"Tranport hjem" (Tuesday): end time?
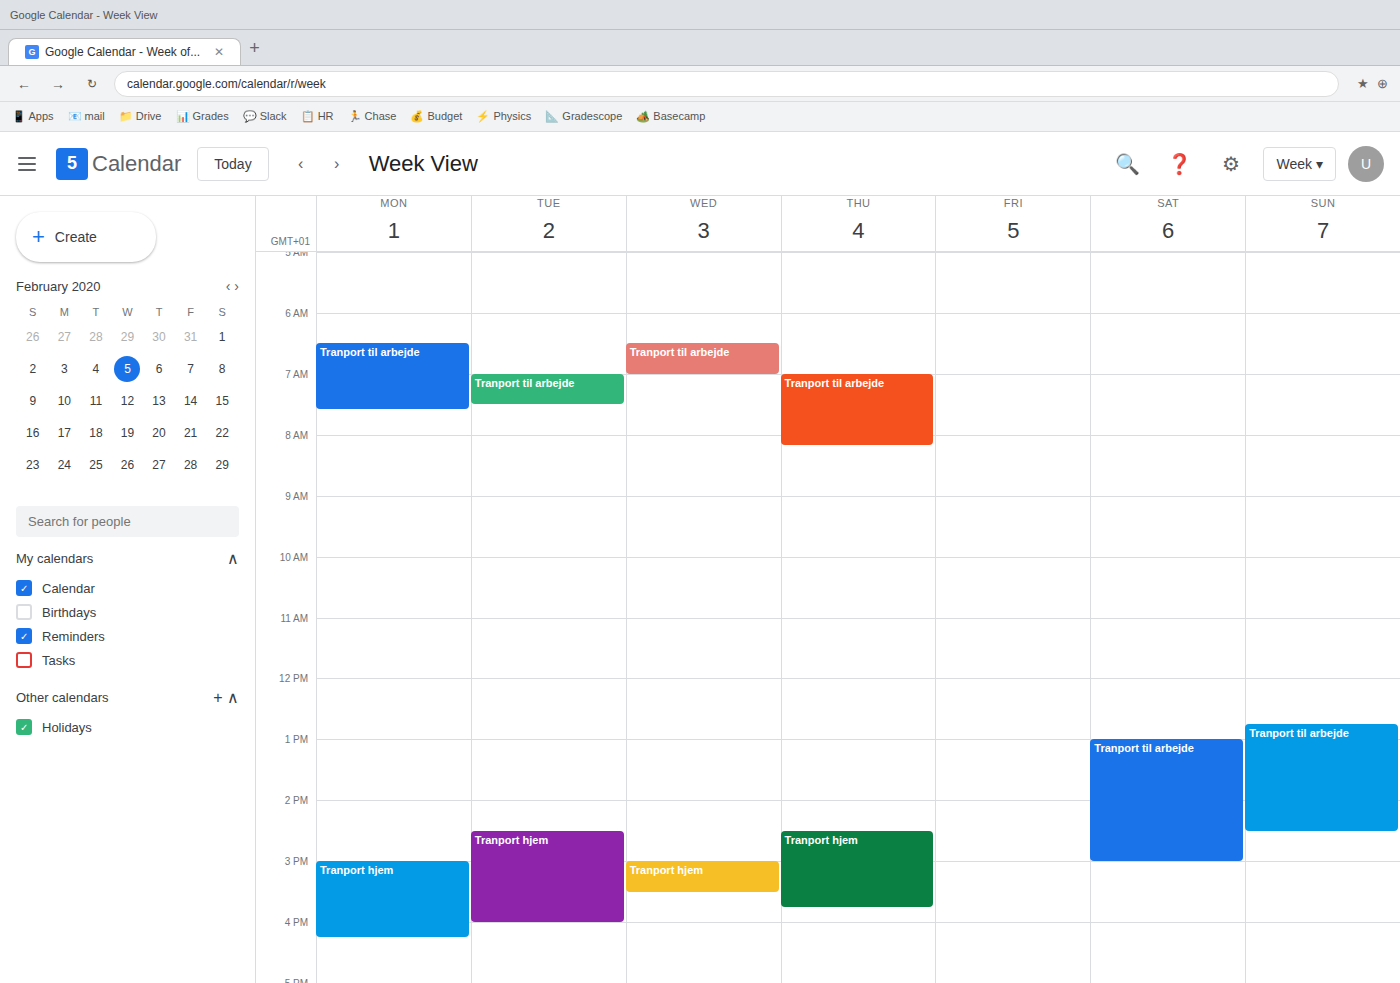
4:00 PM